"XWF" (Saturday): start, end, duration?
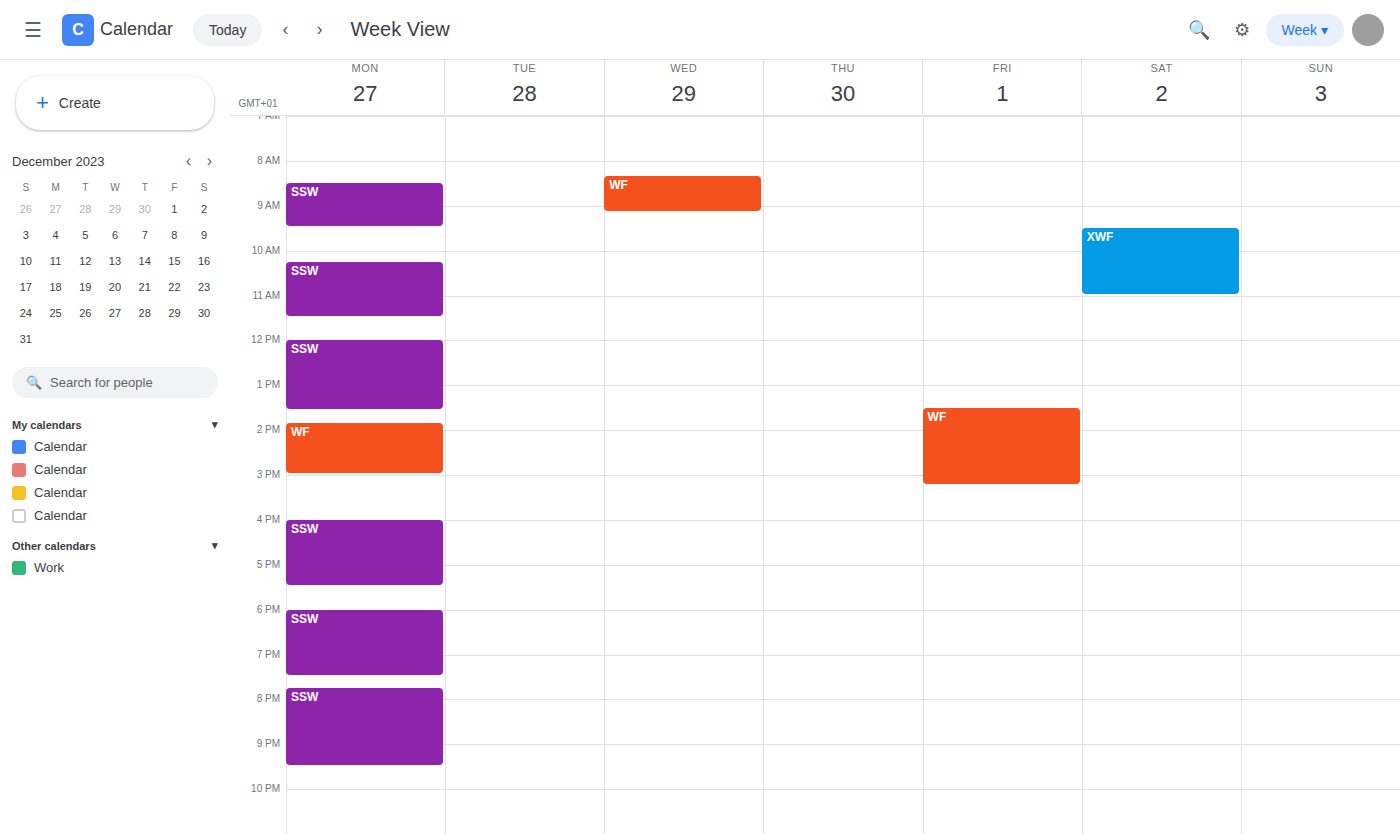
9:30 AM to 11:00 AM, 1 hour 30 minutes